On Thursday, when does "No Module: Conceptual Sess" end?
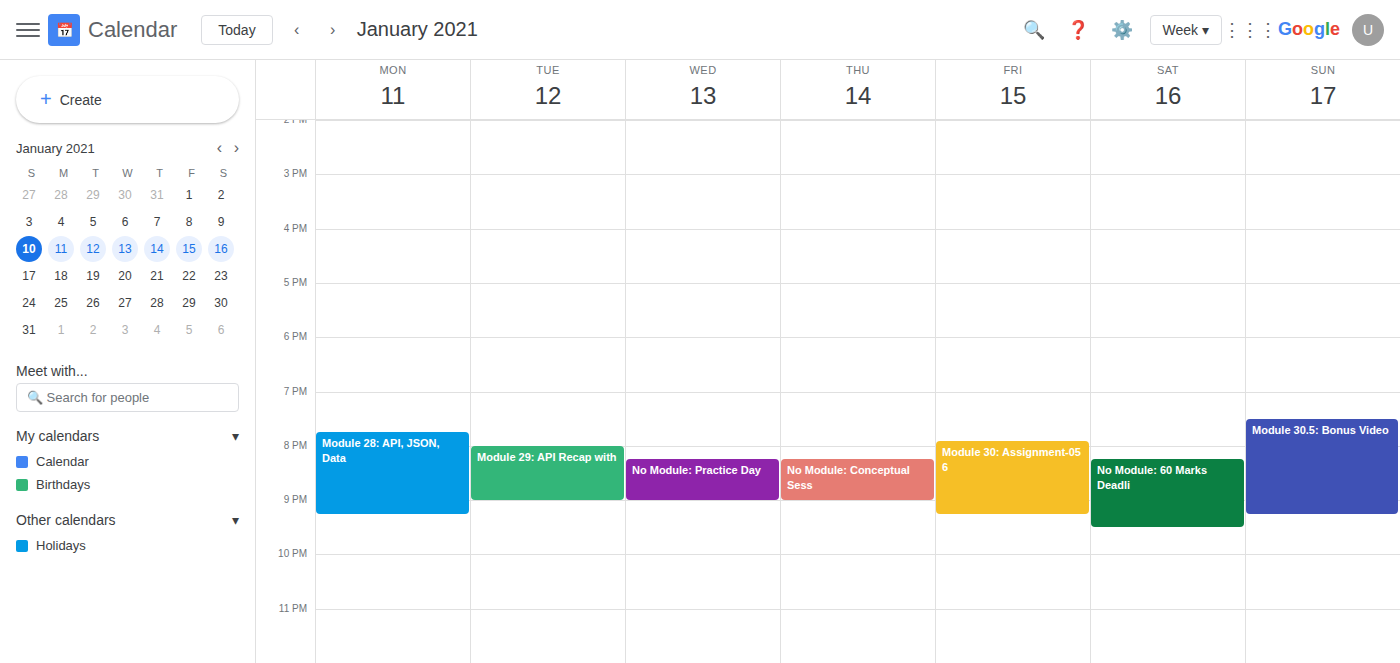
21:00